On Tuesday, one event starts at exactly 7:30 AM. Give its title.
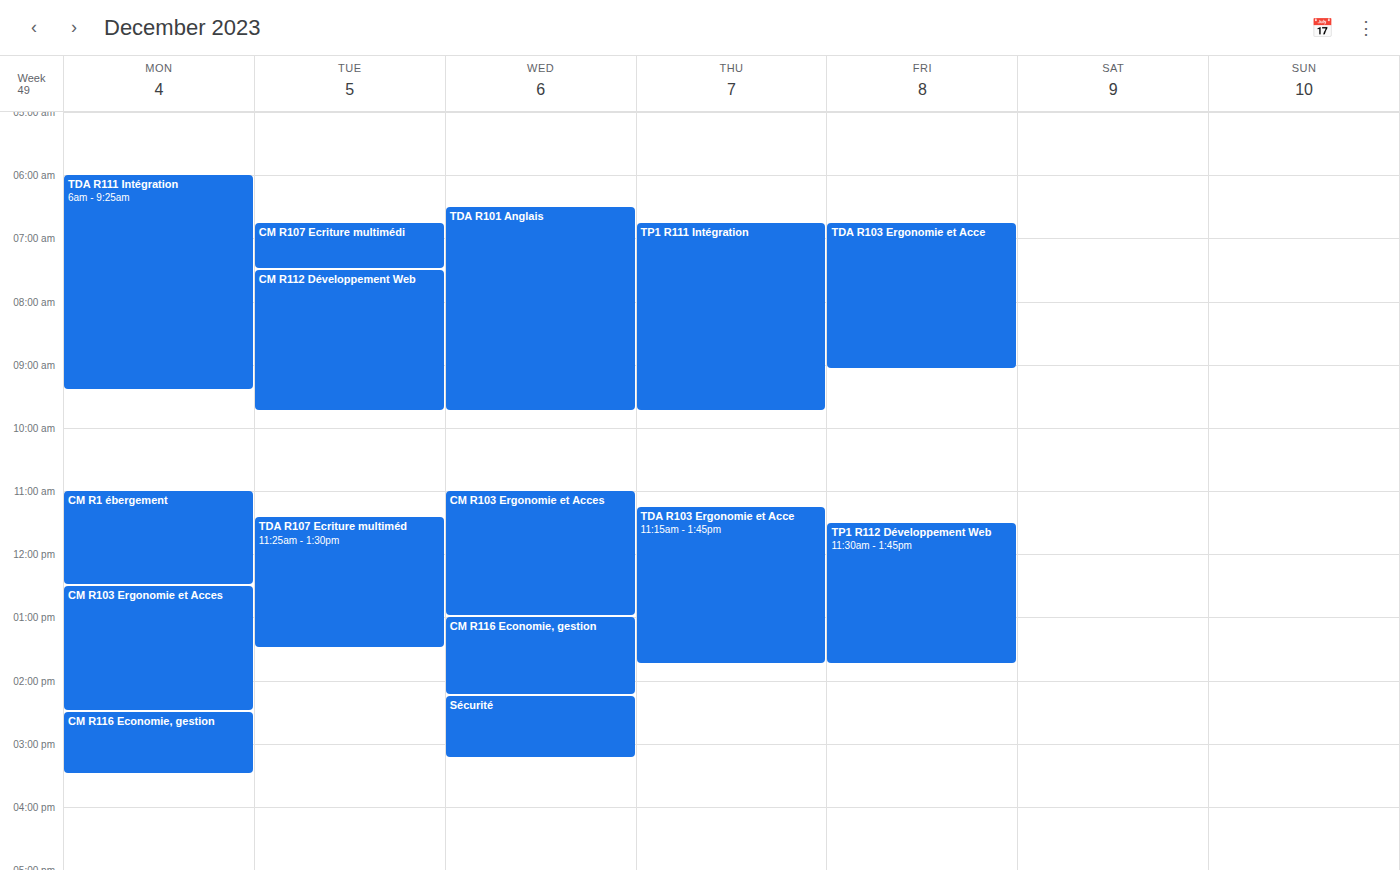
"CM R112 Développement Web"